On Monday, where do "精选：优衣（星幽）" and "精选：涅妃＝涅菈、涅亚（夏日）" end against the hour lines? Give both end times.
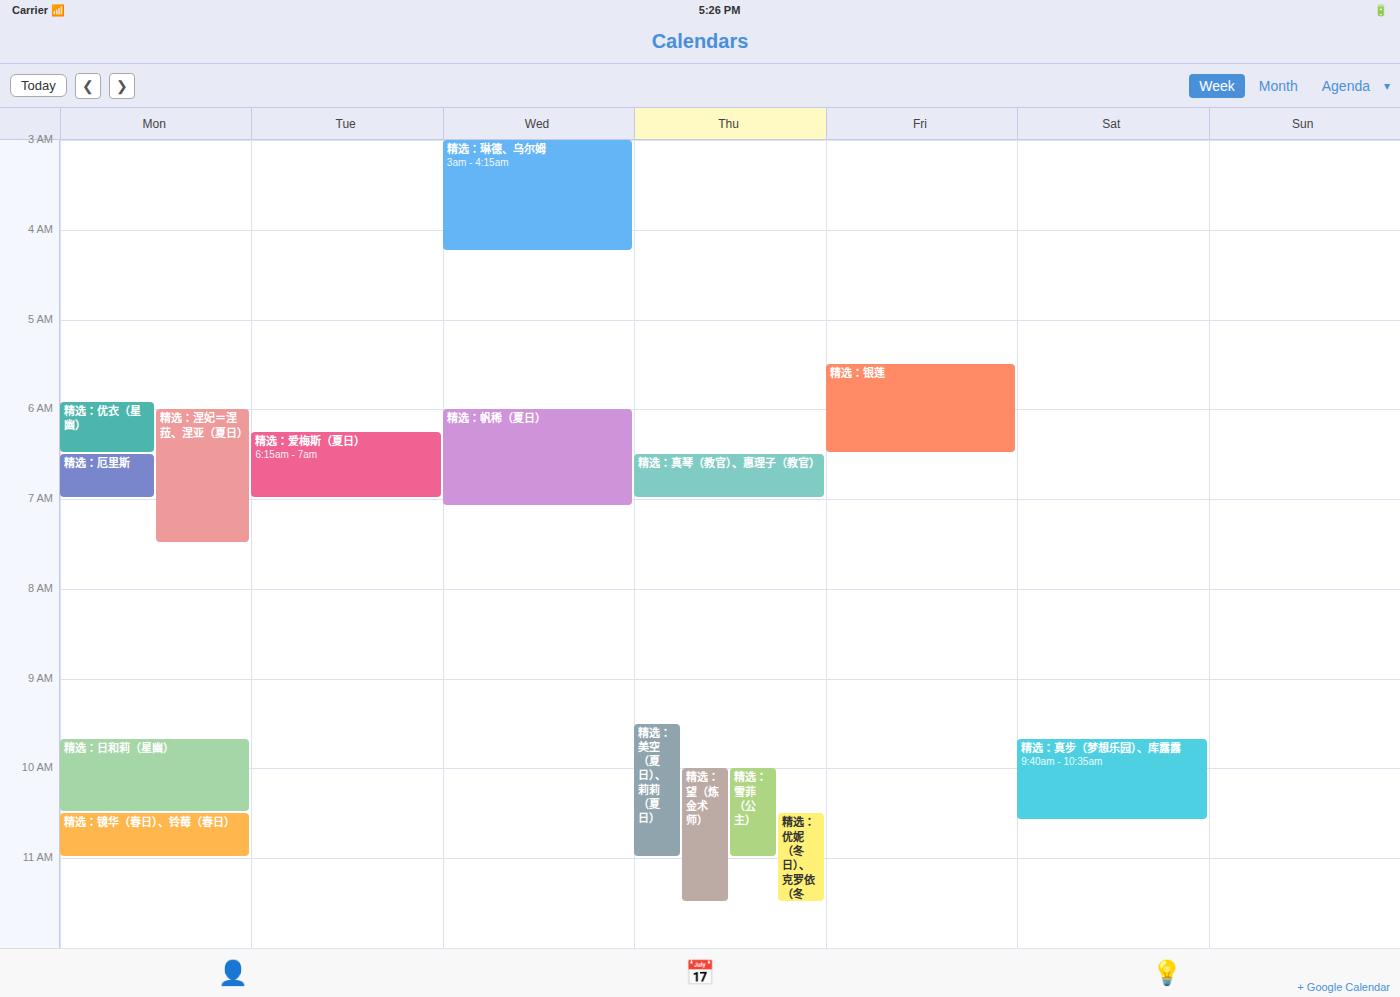
"精选：优衣（星幽）": 6:30 AM, halfway between the 6 AM and 7 AM lines. "精选：涅妃＝涅菈、涅亚（夏日）": 7:30 AM, halfway between the 7 AM and 8 AM lines.